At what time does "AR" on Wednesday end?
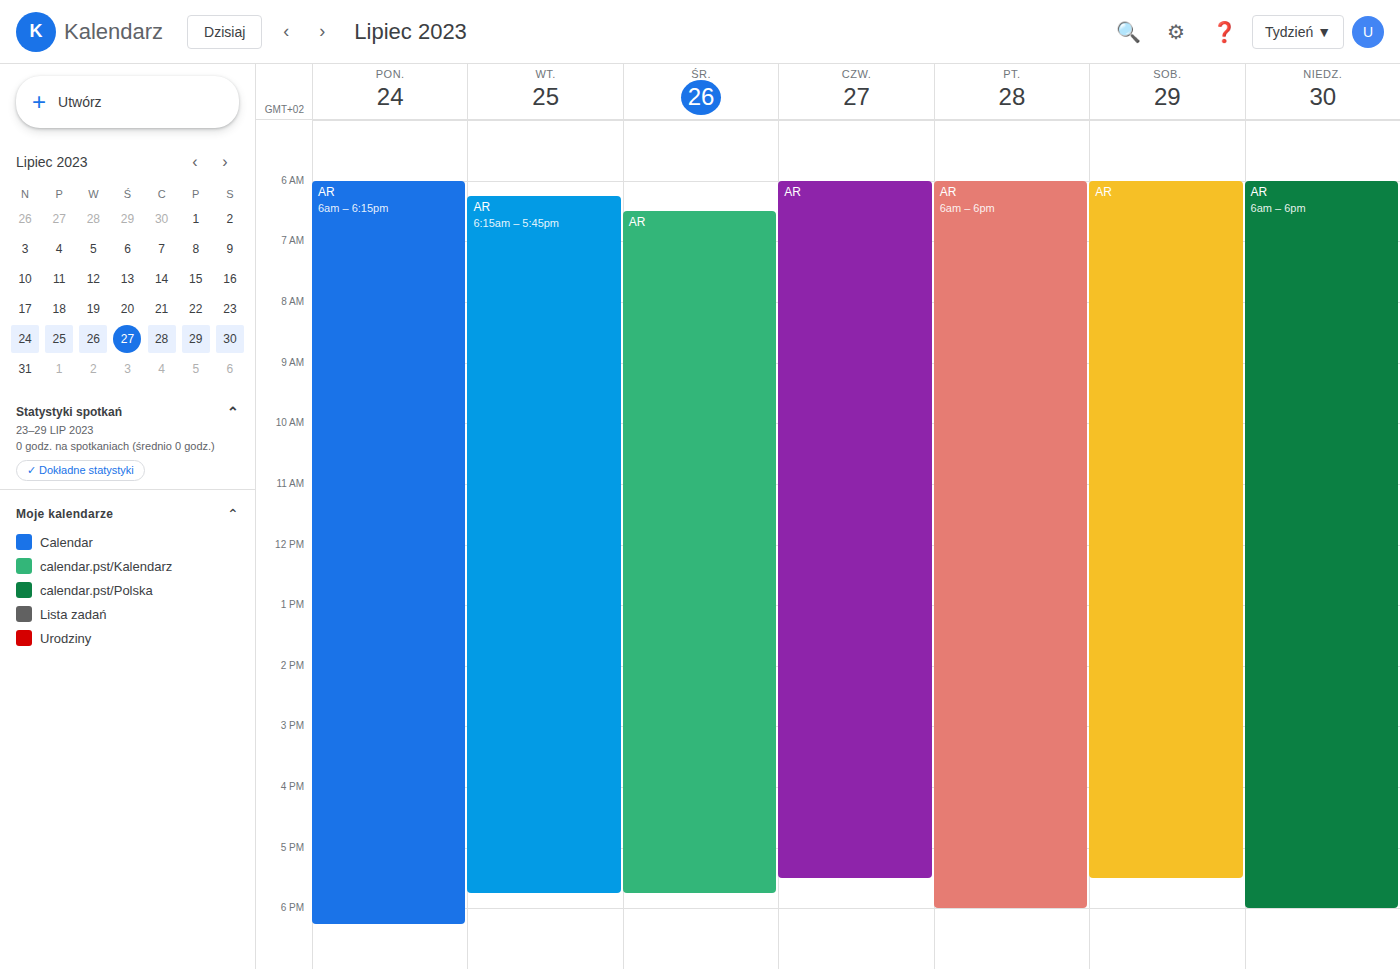
5:45 PM